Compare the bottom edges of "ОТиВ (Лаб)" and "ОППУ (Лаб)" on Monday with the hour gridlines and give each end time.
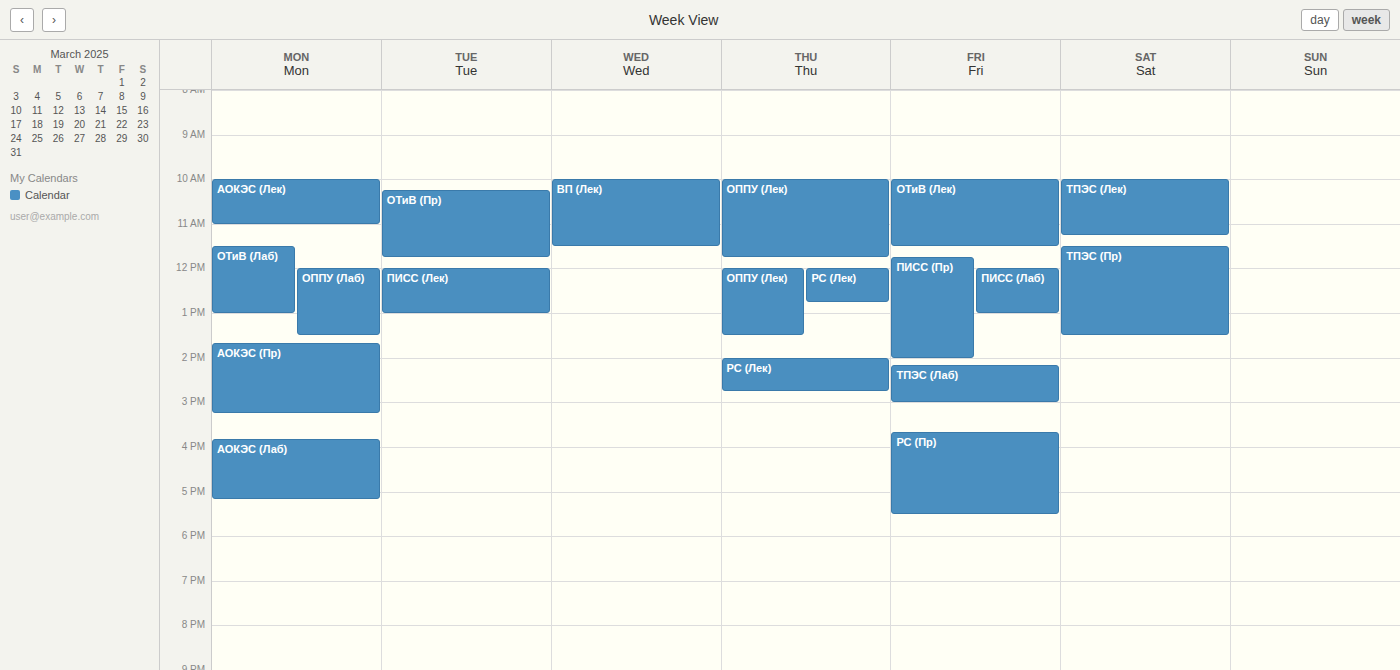
"ОТиВ (Лаб)": 1:00 PM, exactly on the 1 PM line. "ОППУ (Лаб)": 1:30 PM, halfway between the 1 PM and 2 PM lines.